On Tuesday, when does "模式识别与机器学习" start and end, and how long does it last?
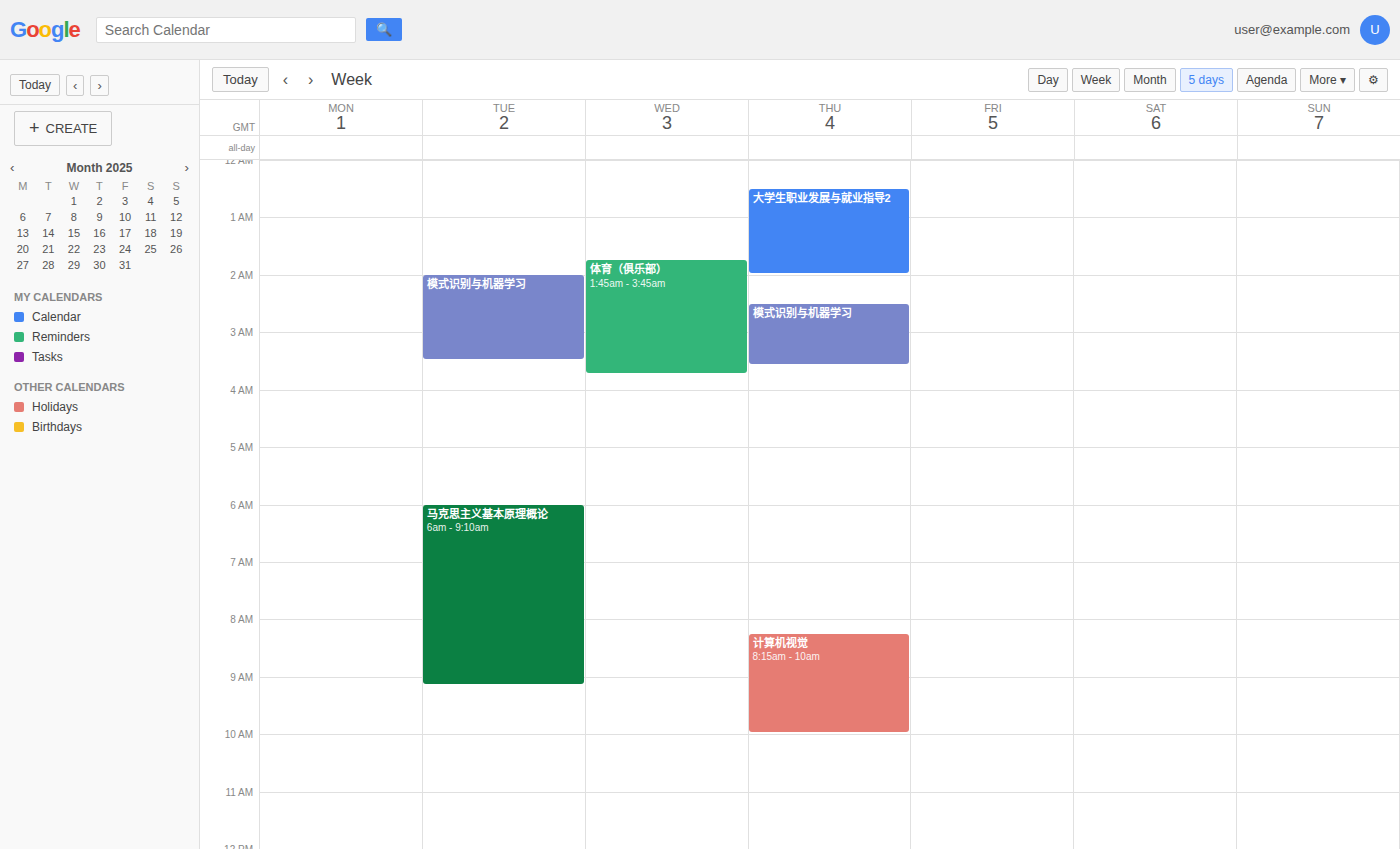
2:00 AM to 3:30 AM, 1 hour 30 minutes